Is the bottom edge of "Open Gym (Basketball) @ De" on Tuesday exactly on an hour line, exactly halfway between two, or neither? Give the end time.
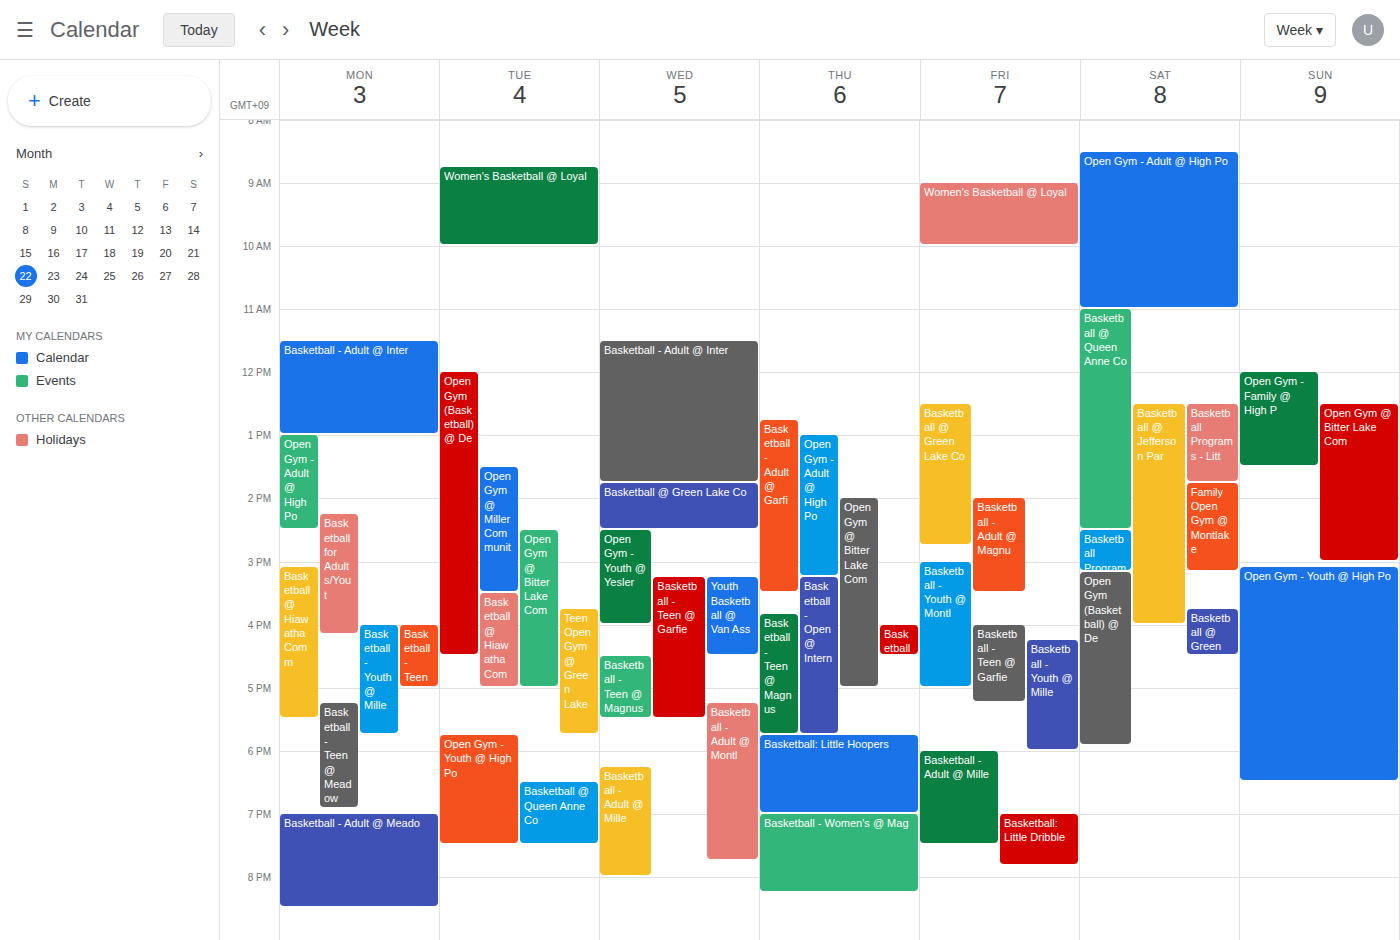
4:30 PM -- halfway between the 4 PM and 5 PM lines.